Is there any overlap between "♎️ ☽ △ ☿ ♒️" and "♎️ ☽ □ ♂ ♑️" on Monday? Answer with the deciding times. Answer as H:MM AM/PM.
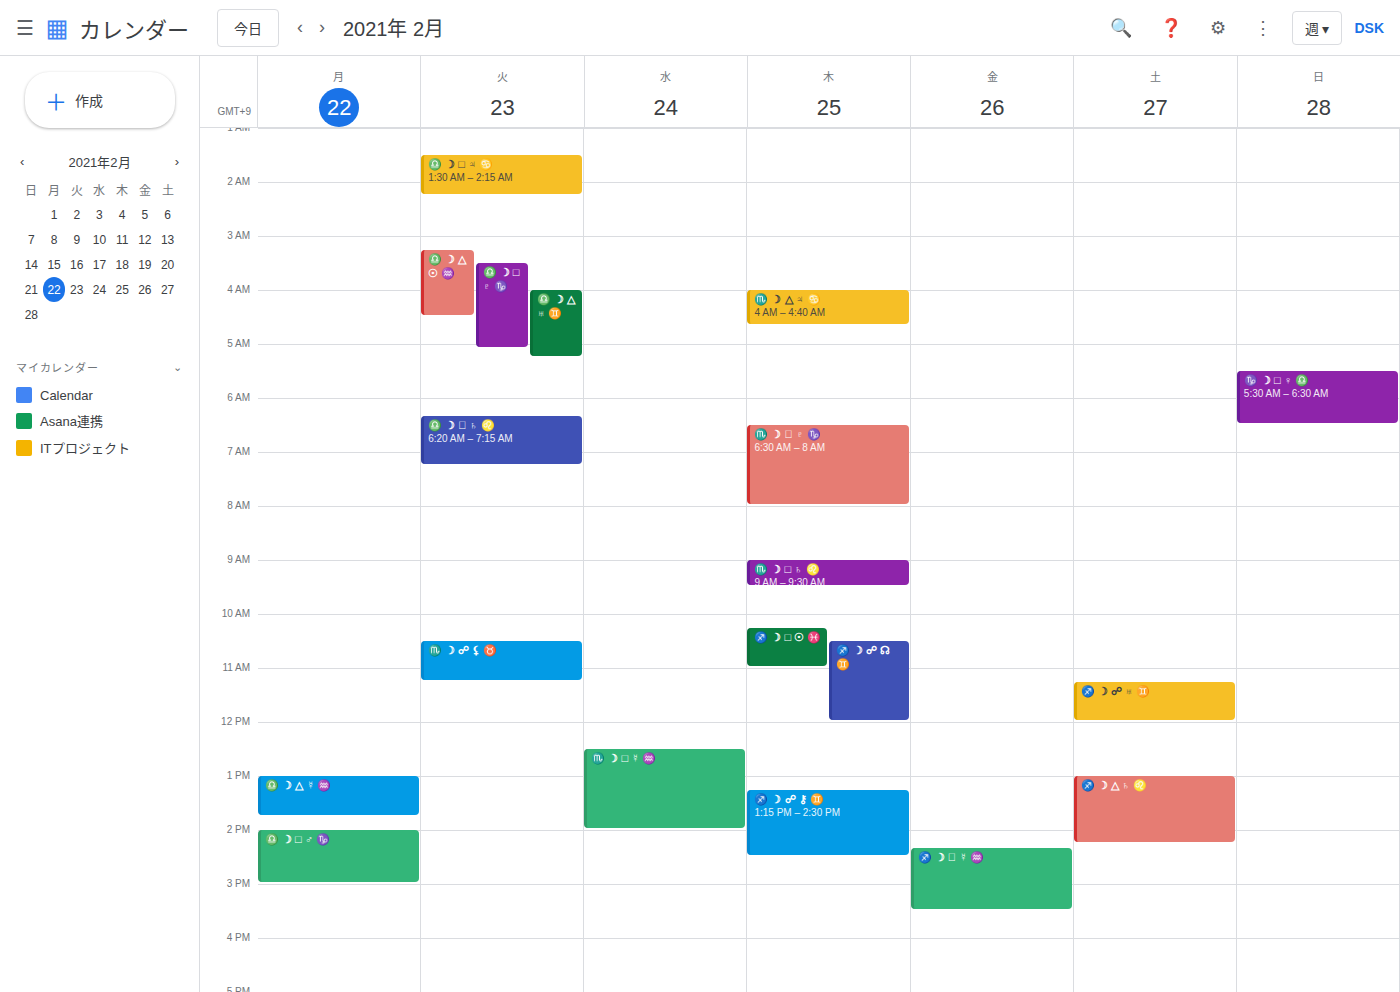
"♎️ ☽ △ ☿ ♒️" ends at 1:45 PM and "♎️ ☽ □ ♂ ♑️" starts at 2:00 PM -- no overlap.